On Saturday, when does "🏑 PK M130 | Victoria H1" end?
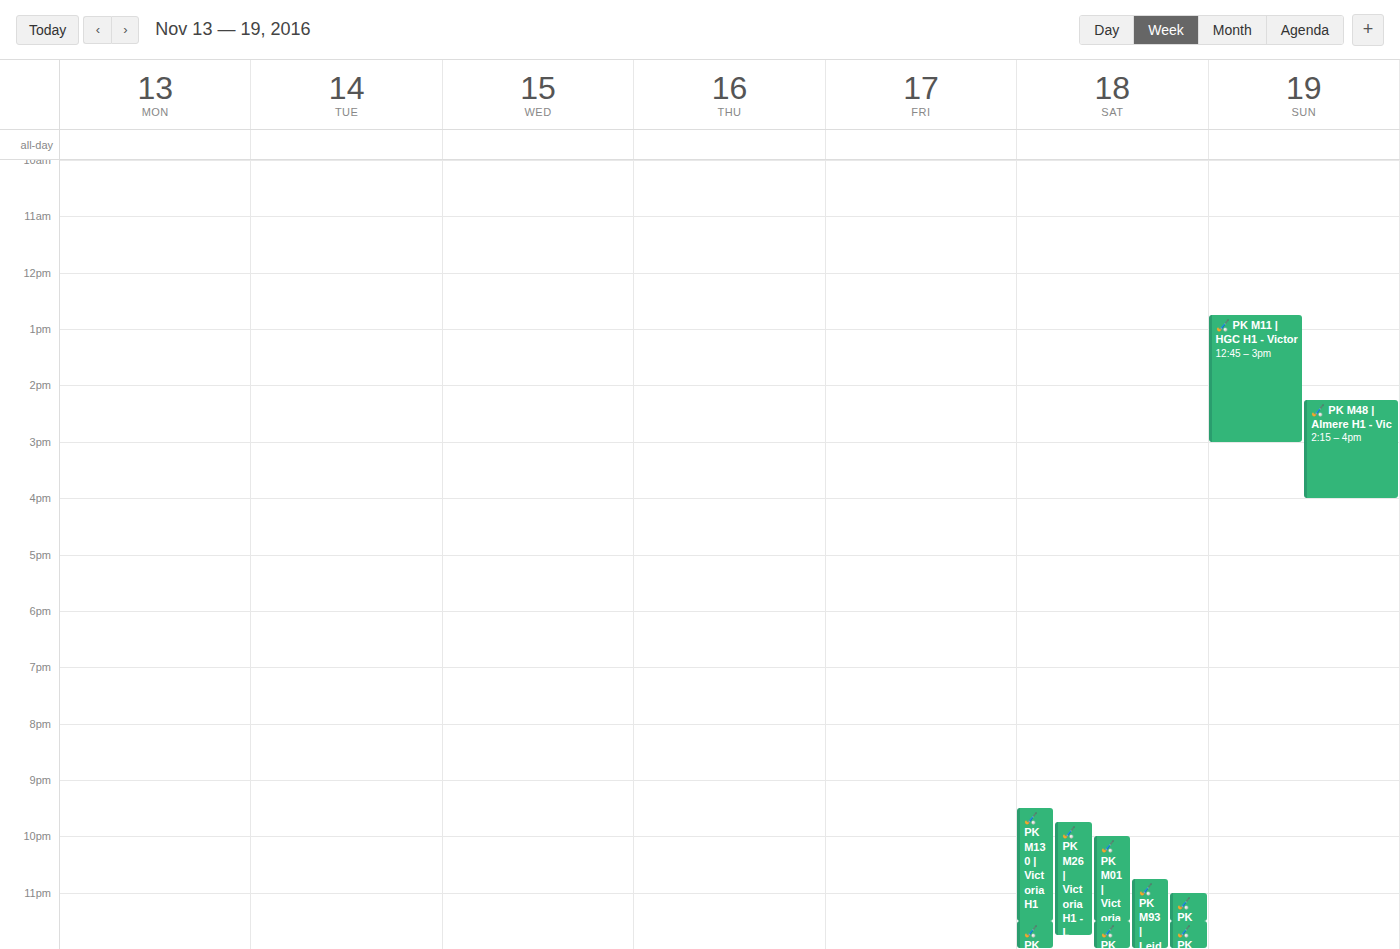
11:30 PM